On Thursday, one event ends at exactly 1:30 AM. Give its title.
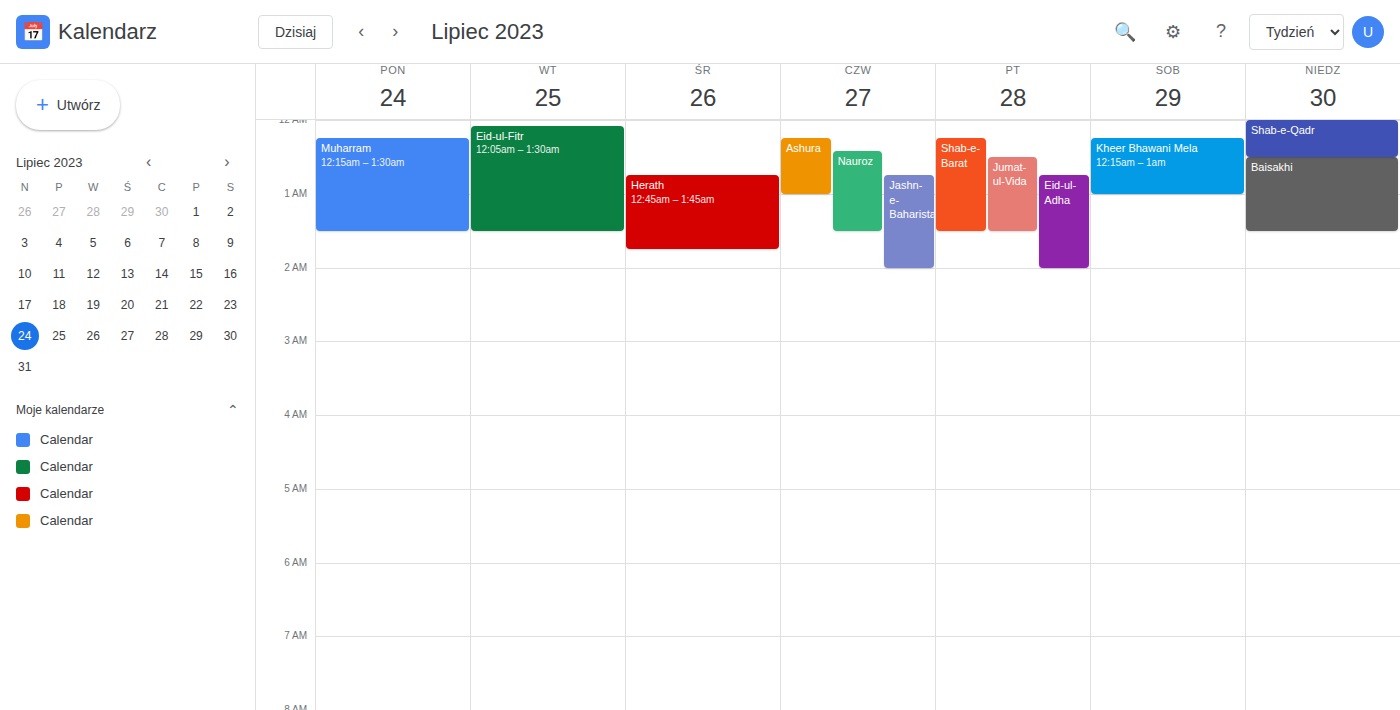
"Nauroz"